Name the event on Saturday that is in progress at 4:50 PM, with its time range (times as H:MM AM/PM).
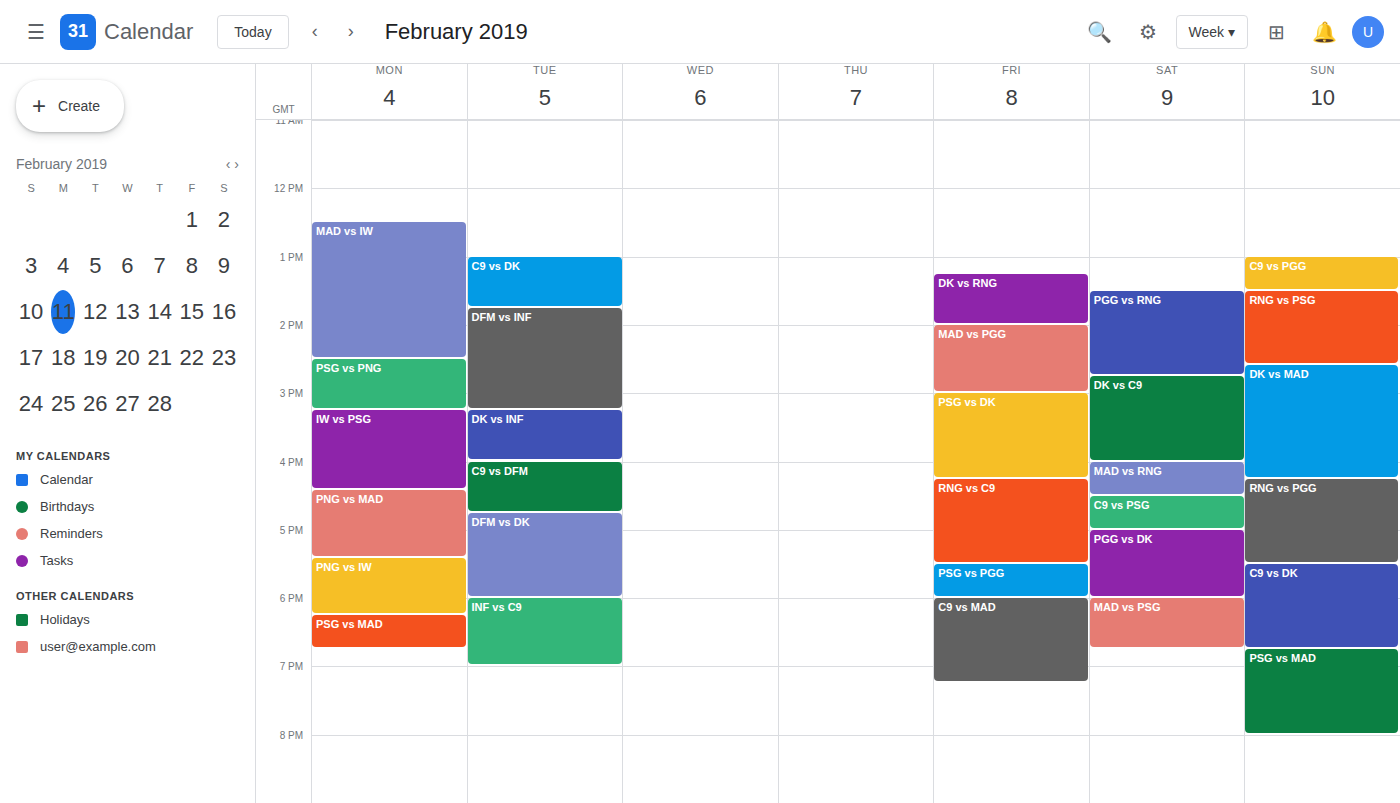
"C9 vs PSG", 4:30 PM to 5:00 PM